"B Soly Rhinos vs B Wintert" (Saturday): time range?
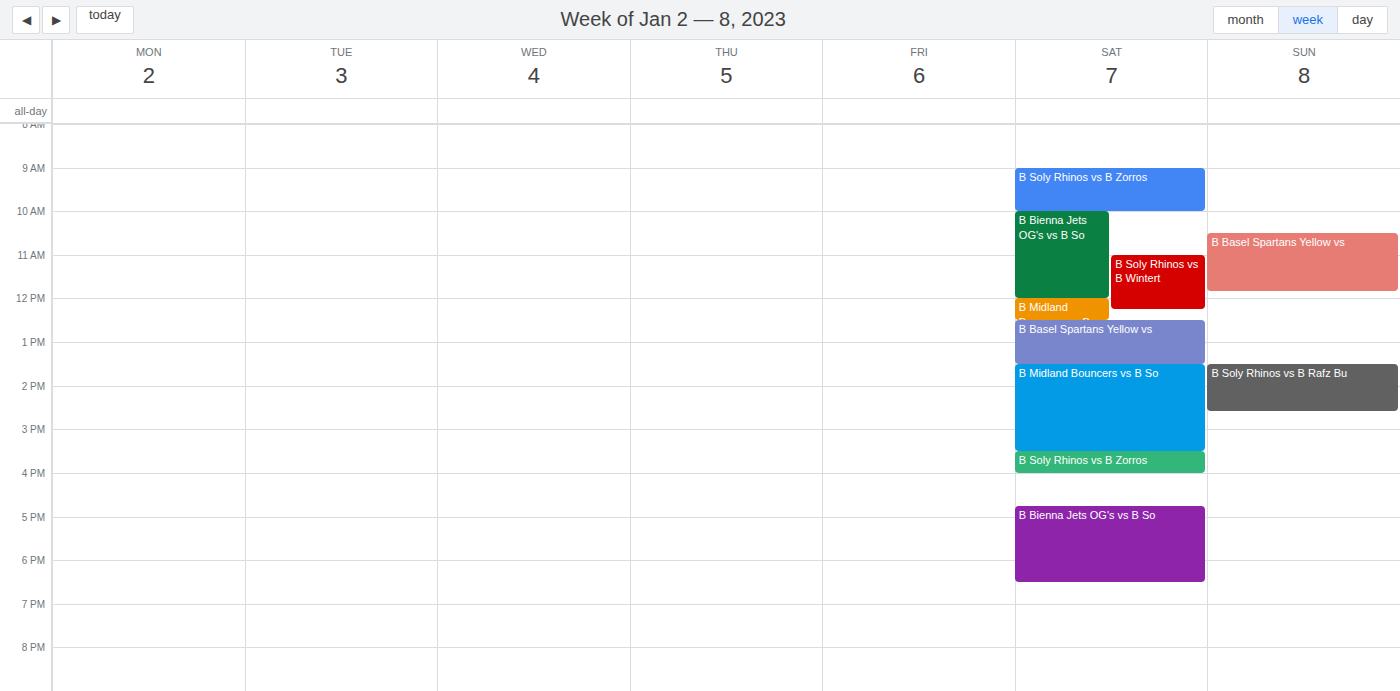
11:00 AM to 12:15 PM